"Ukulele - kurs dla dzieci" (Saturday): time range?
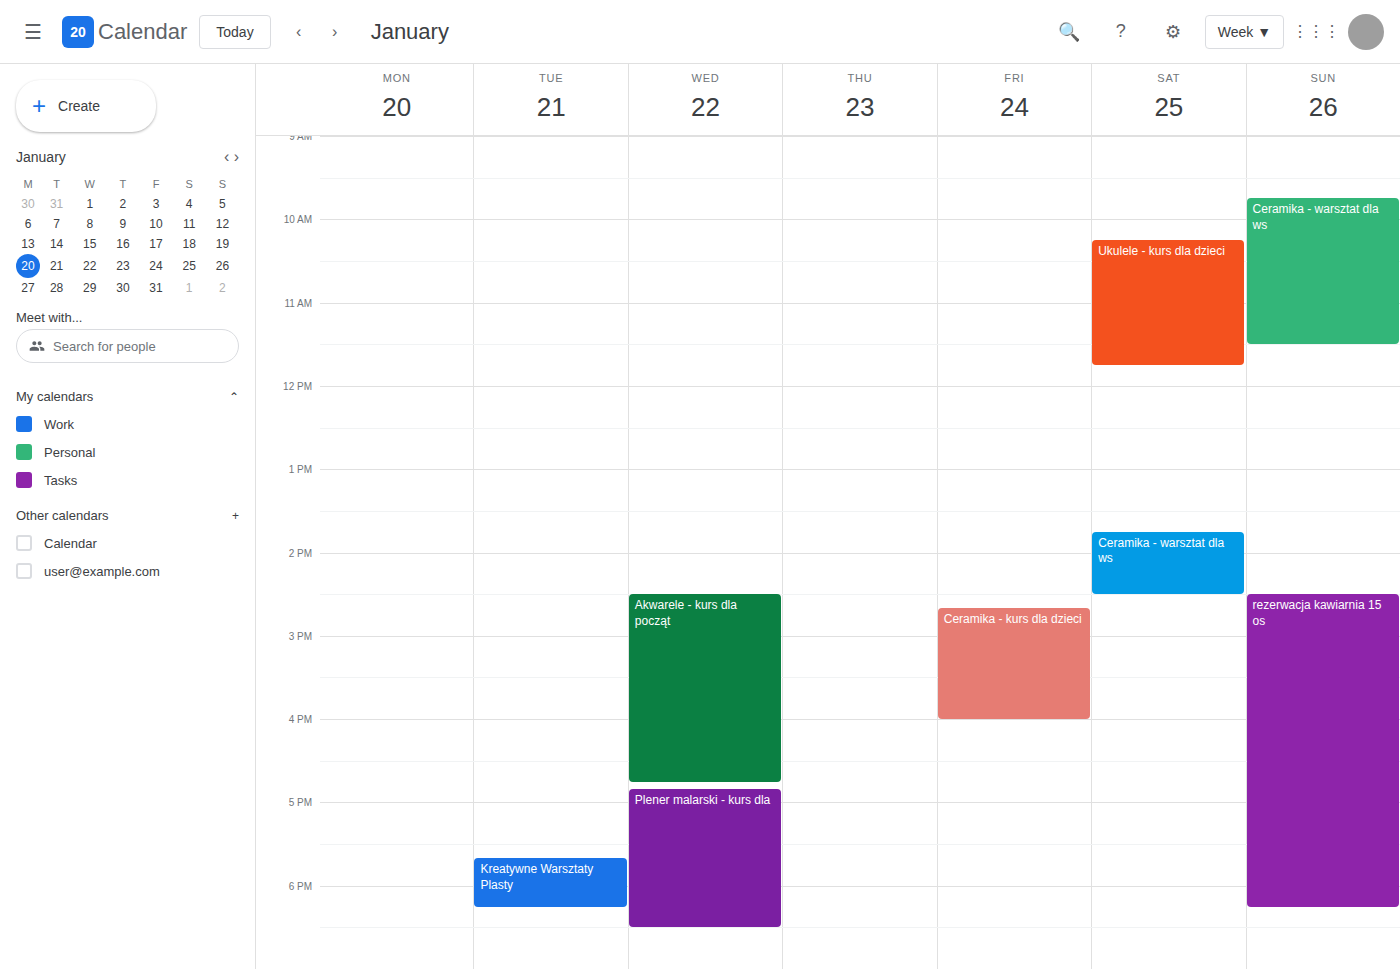
10:15 AM to 11:45 AM